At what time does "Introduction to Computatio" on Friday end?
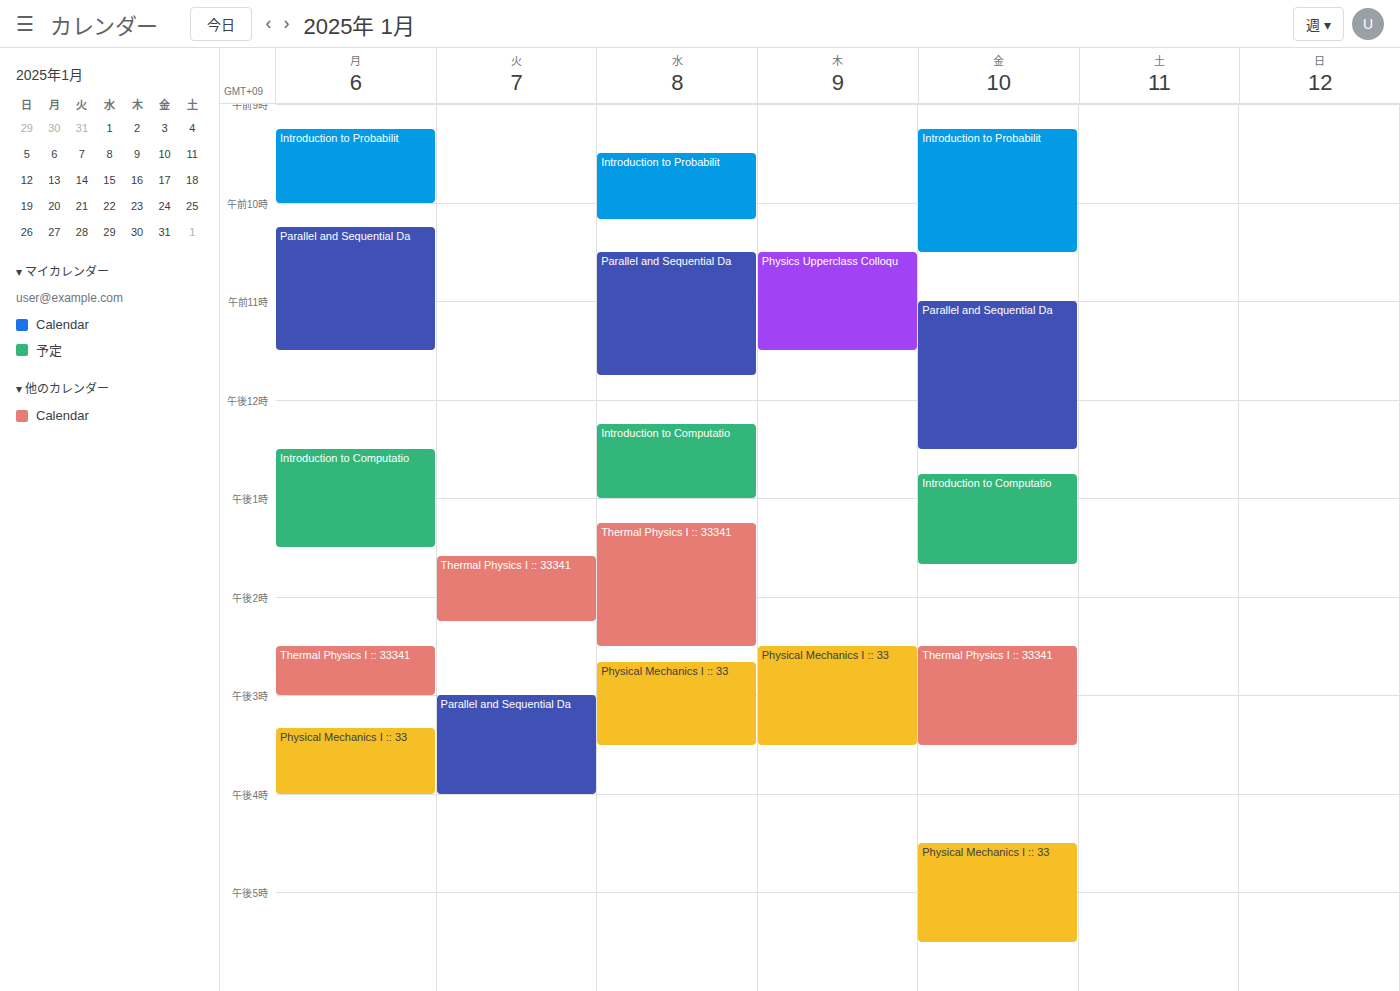
1:40 PM